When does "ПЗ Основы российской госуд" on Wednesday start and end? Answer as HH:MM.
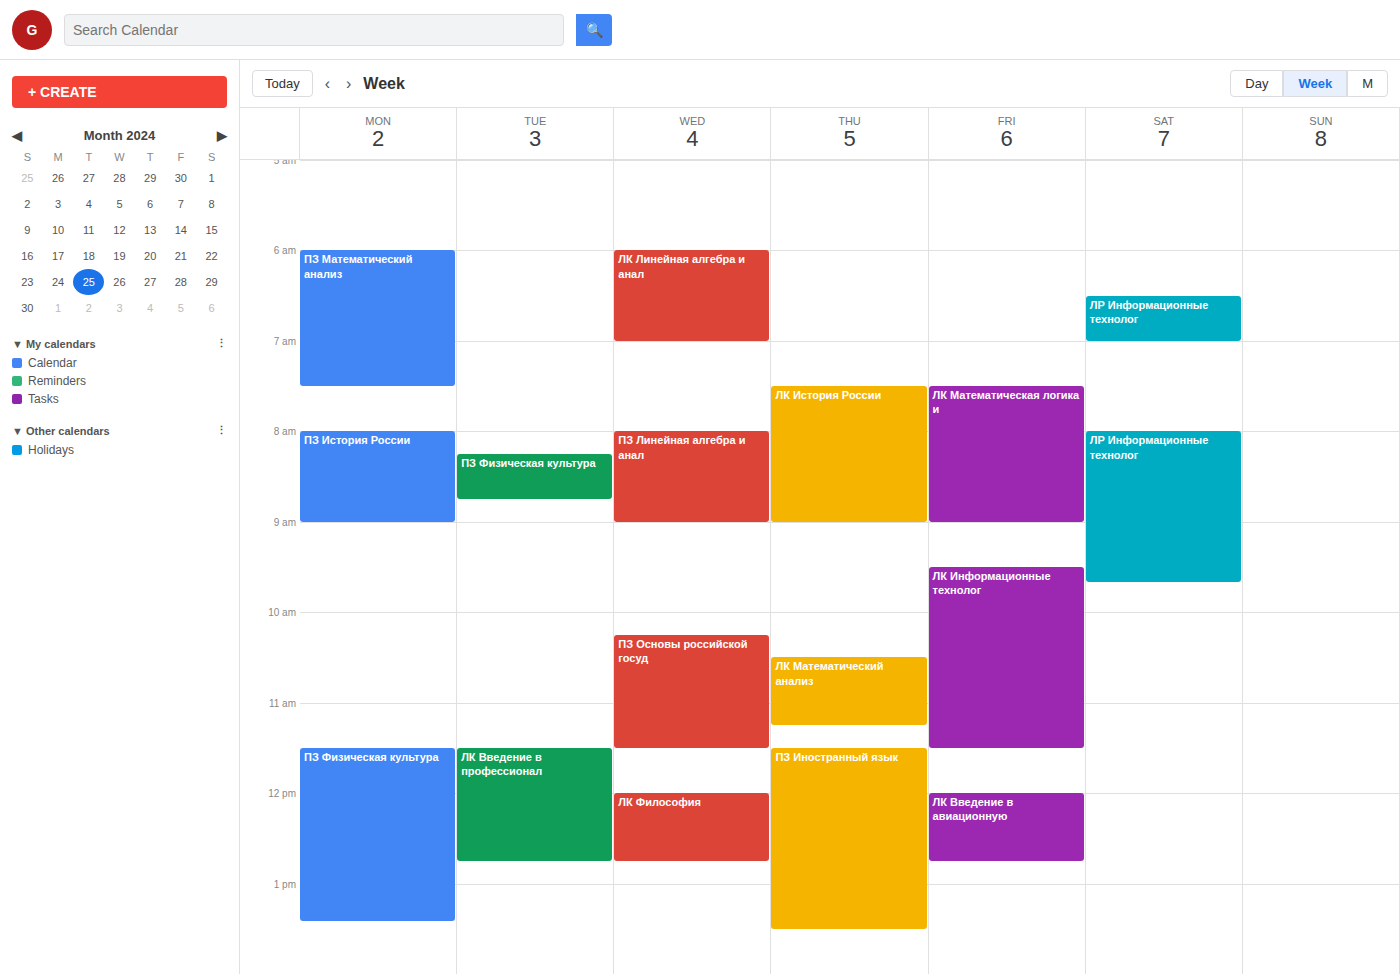
10:15 to 11:30